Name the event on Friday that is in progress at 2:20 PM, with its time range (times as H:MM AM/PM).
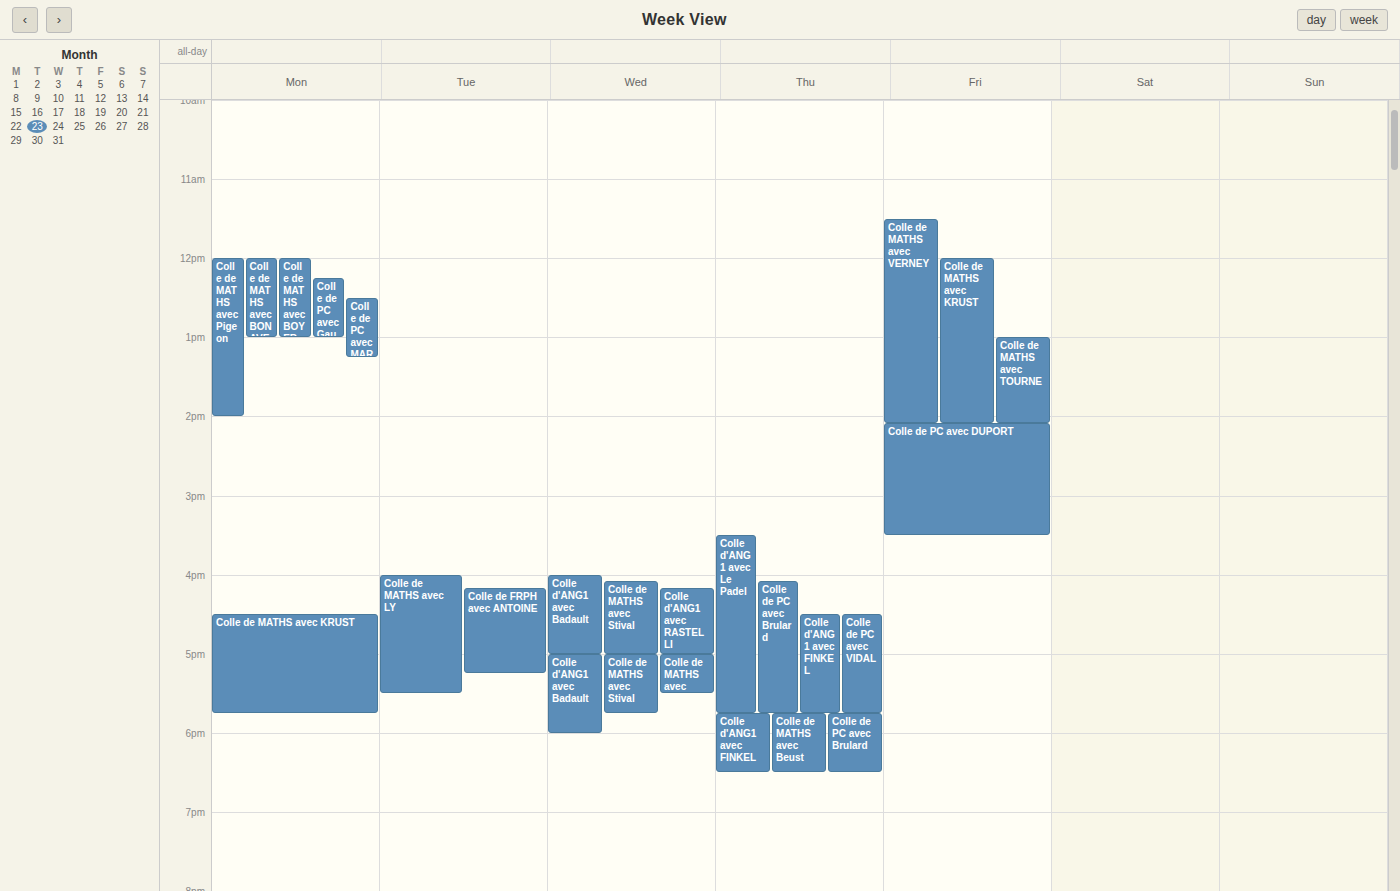
"Colle de PC avec DUPORT", 2:05 PM to 3:30 PM